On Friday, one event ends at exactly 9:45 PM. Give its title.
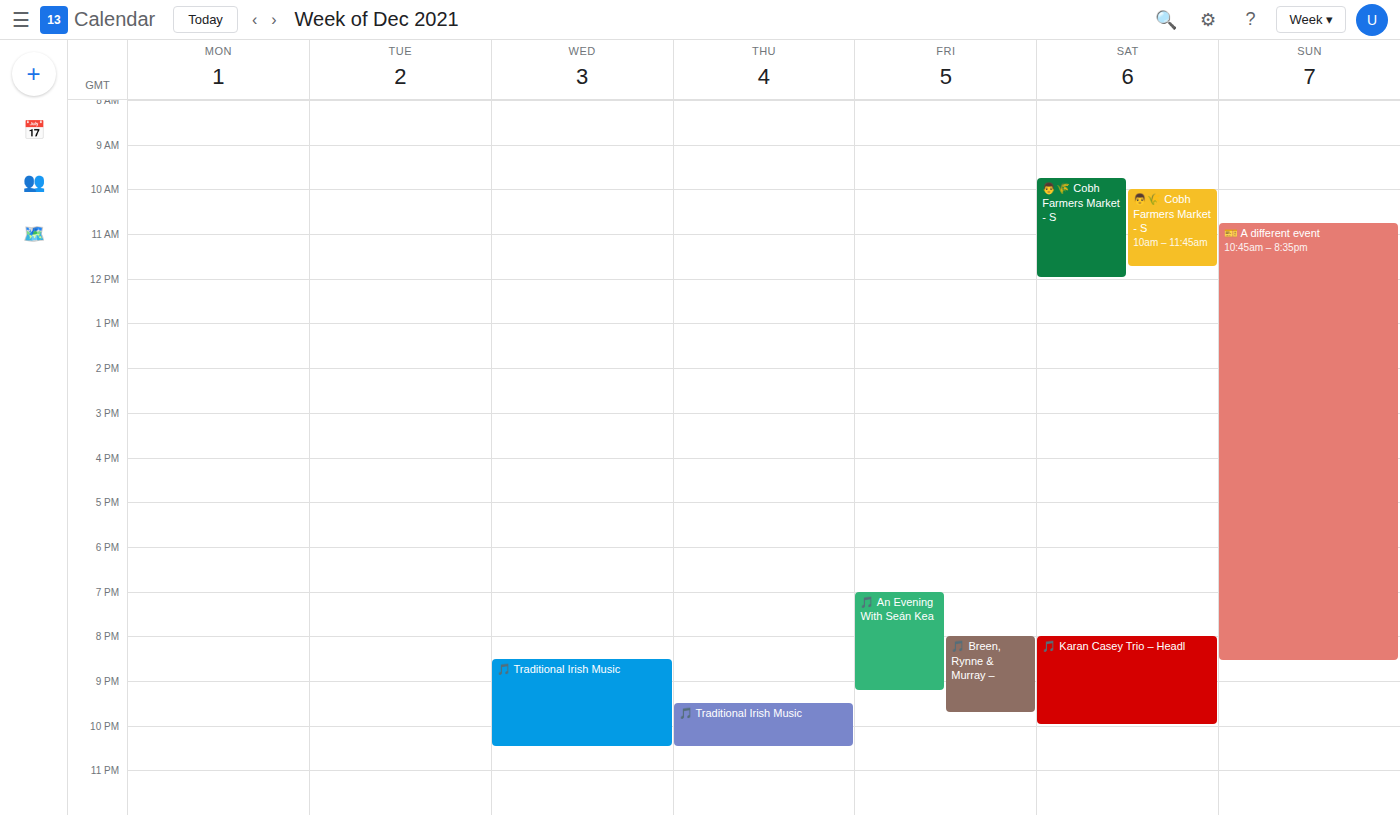
"🎵 Breen, Rynne & Murray –"